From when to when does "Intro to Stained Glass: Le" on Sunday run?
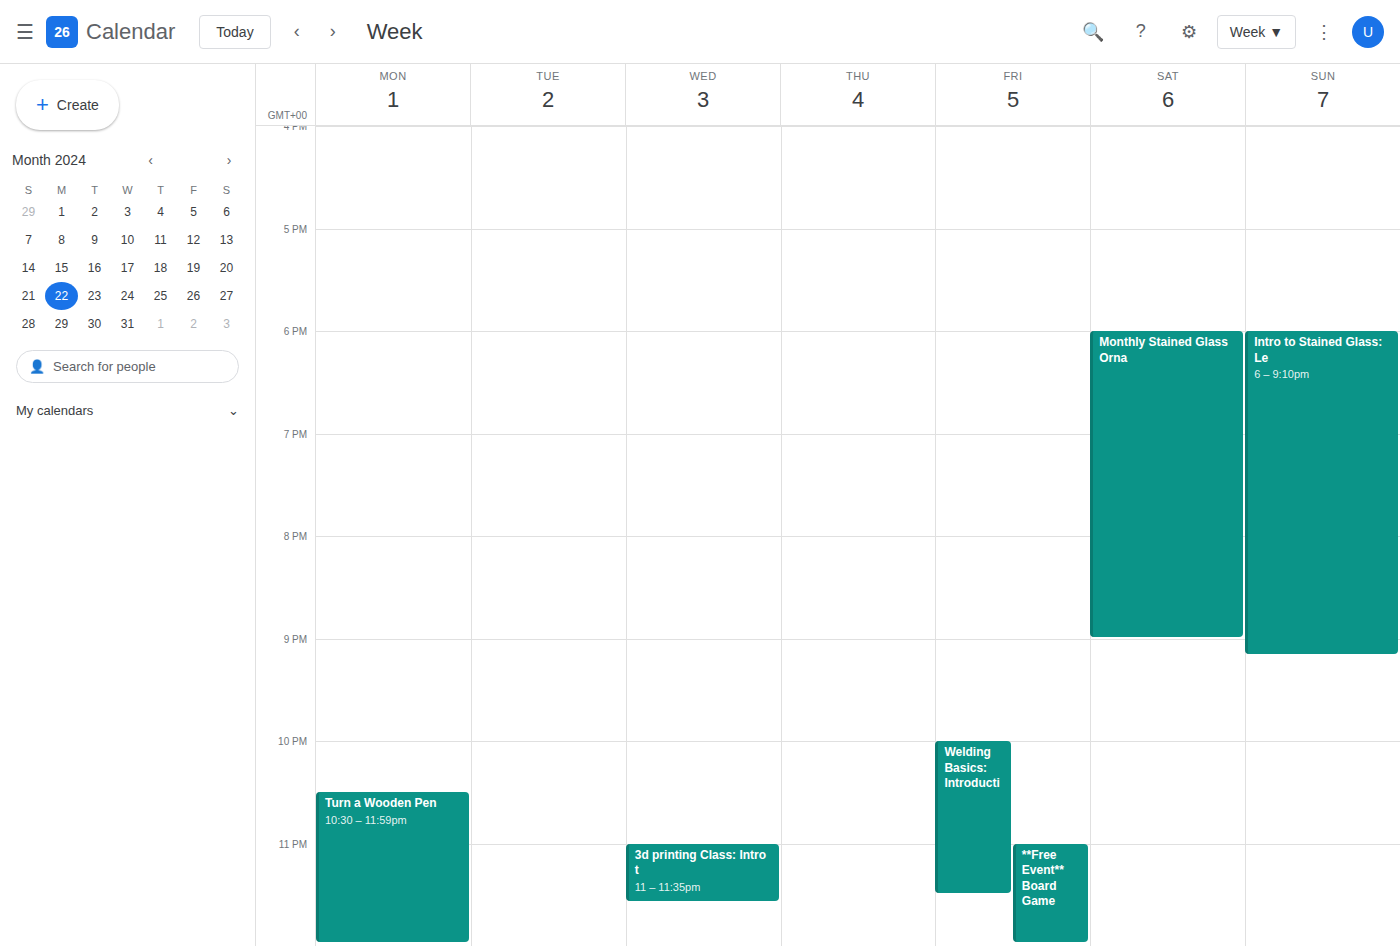
6:00 PM to 9:10 PM